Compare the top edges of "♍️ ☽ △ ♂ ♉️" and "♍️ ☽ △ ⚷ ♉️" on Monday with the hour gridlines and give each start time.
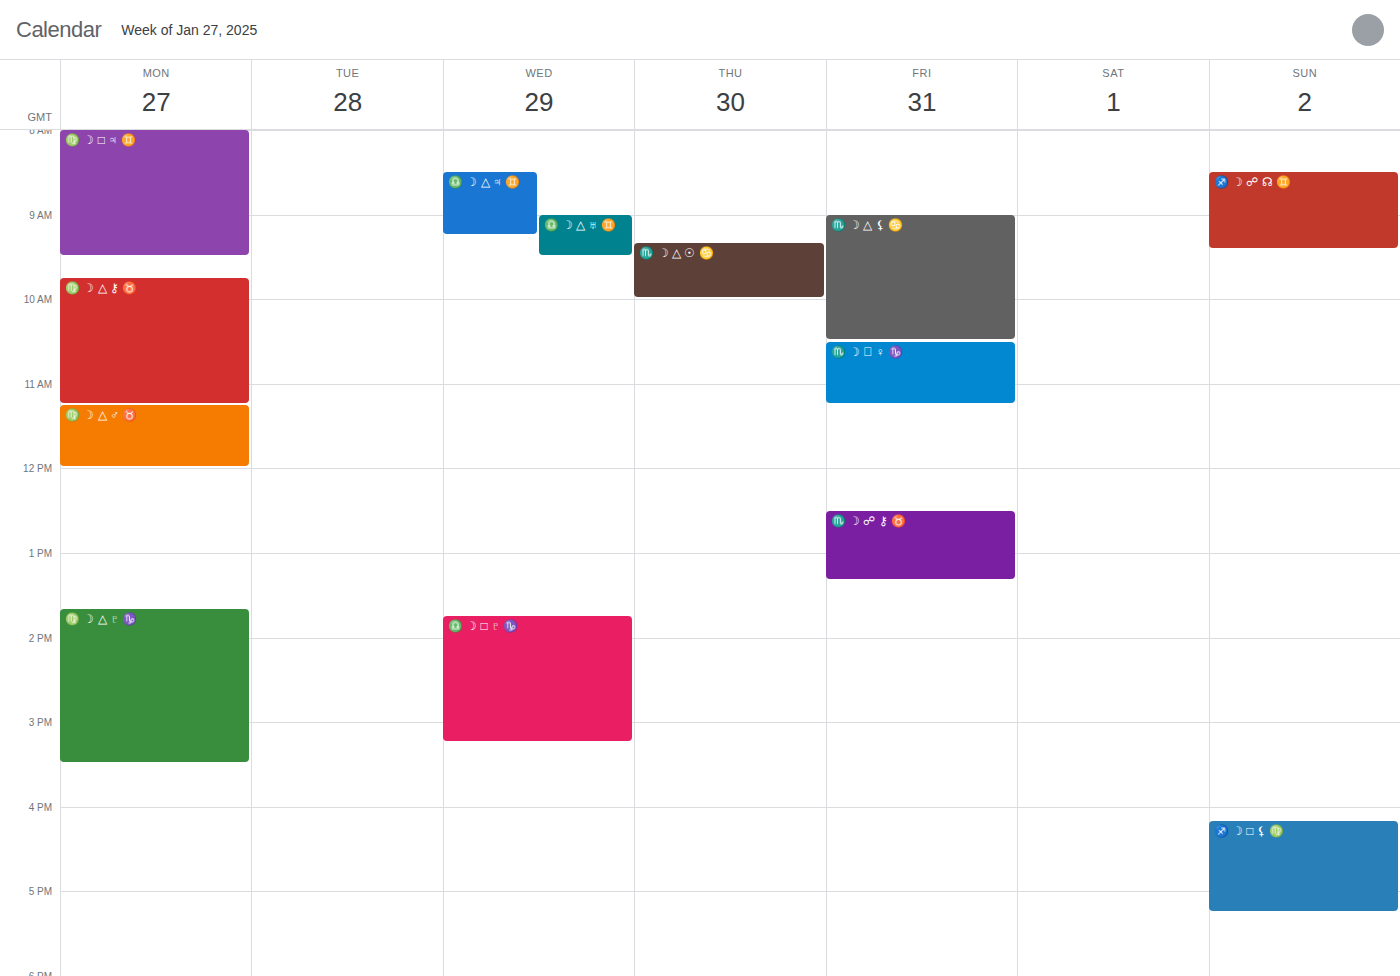
"♍️ ☽ △ ♂ ♉️": 11:15 AM, neither: a quarter of the way from the 11 AM line to the 12 PM line. "♍️ ☽ △ ⚷ ♉️": 9:45 AM, neither: three quarters of the way from the 9 AM line to the 10 AM line.